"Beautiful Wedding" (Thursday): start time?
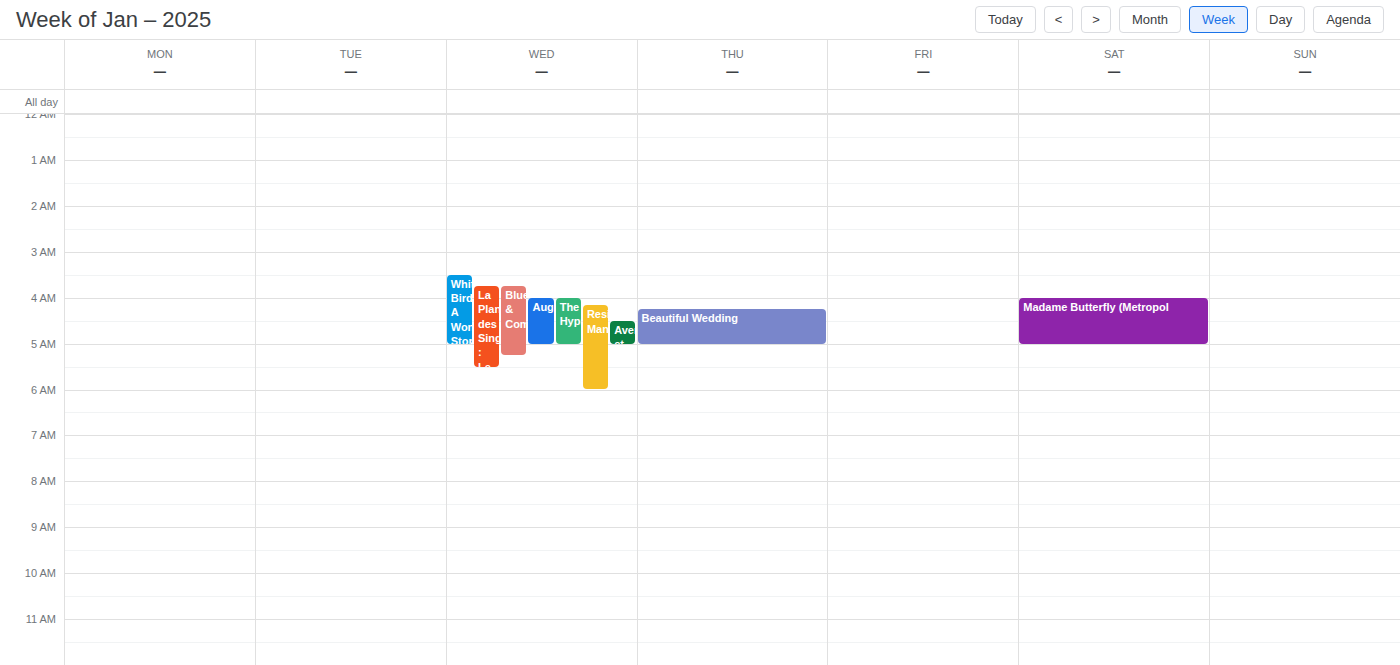
4:15 AM